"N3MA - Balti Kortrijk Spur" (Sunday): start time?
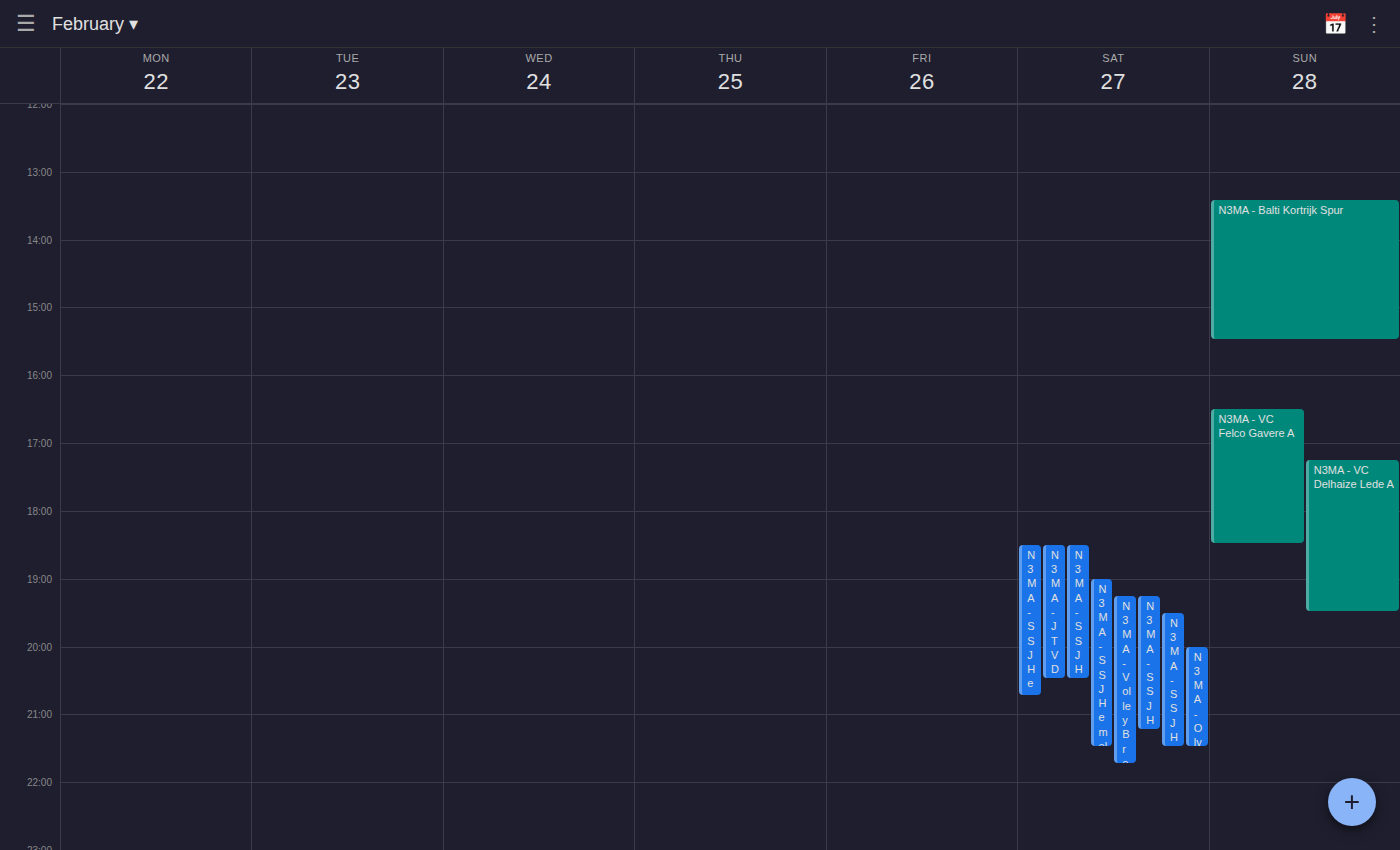
1:25 PM